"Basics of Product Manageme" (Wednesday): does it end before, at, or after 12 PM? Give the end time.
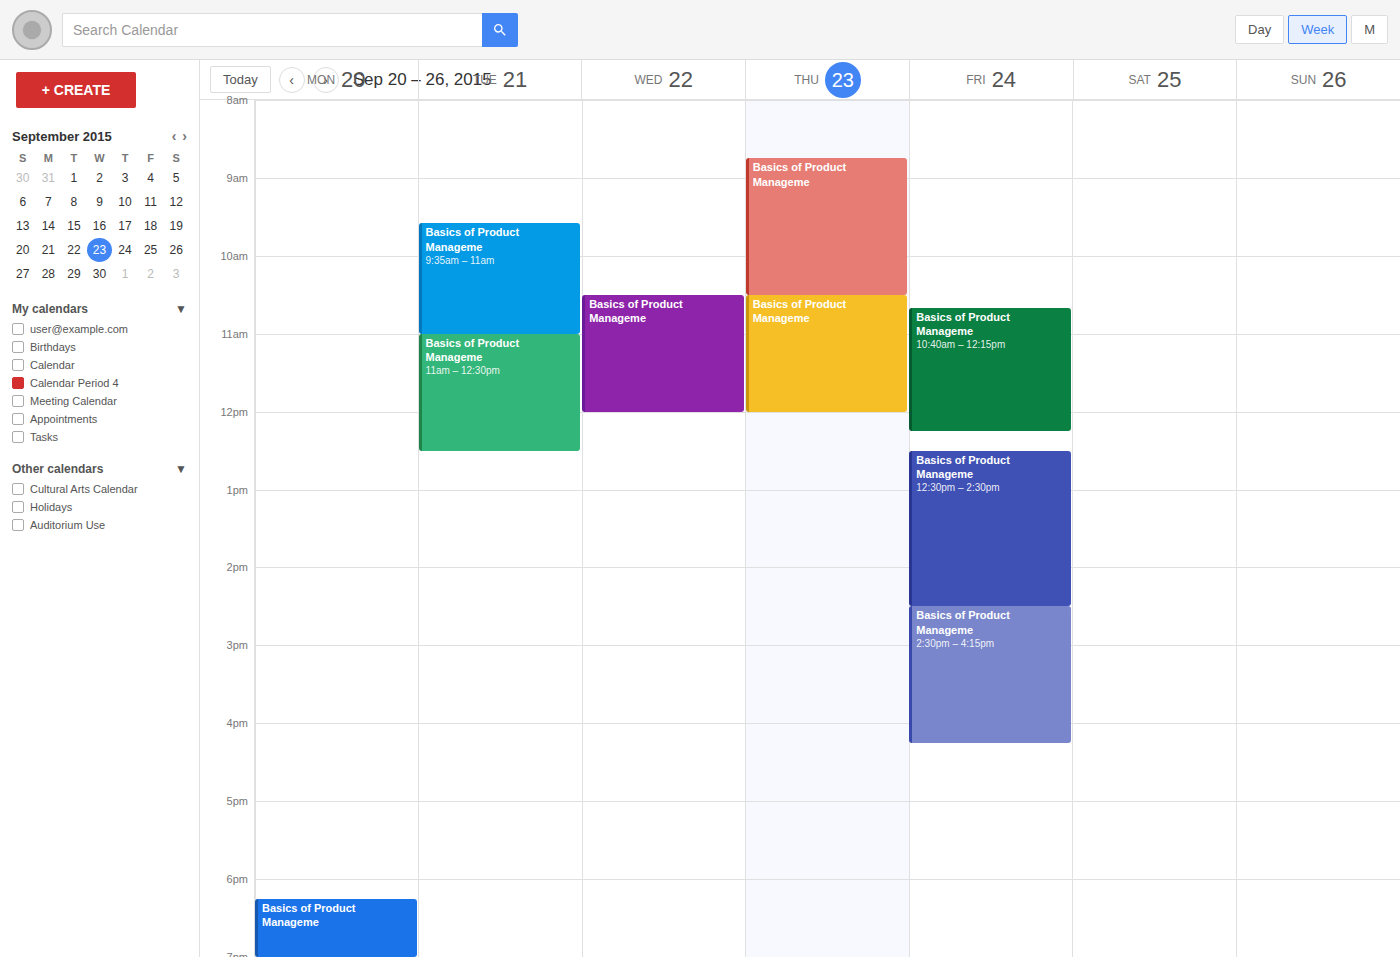
12:00 PM -- exactly at 12 PM, on the 12 PM line.